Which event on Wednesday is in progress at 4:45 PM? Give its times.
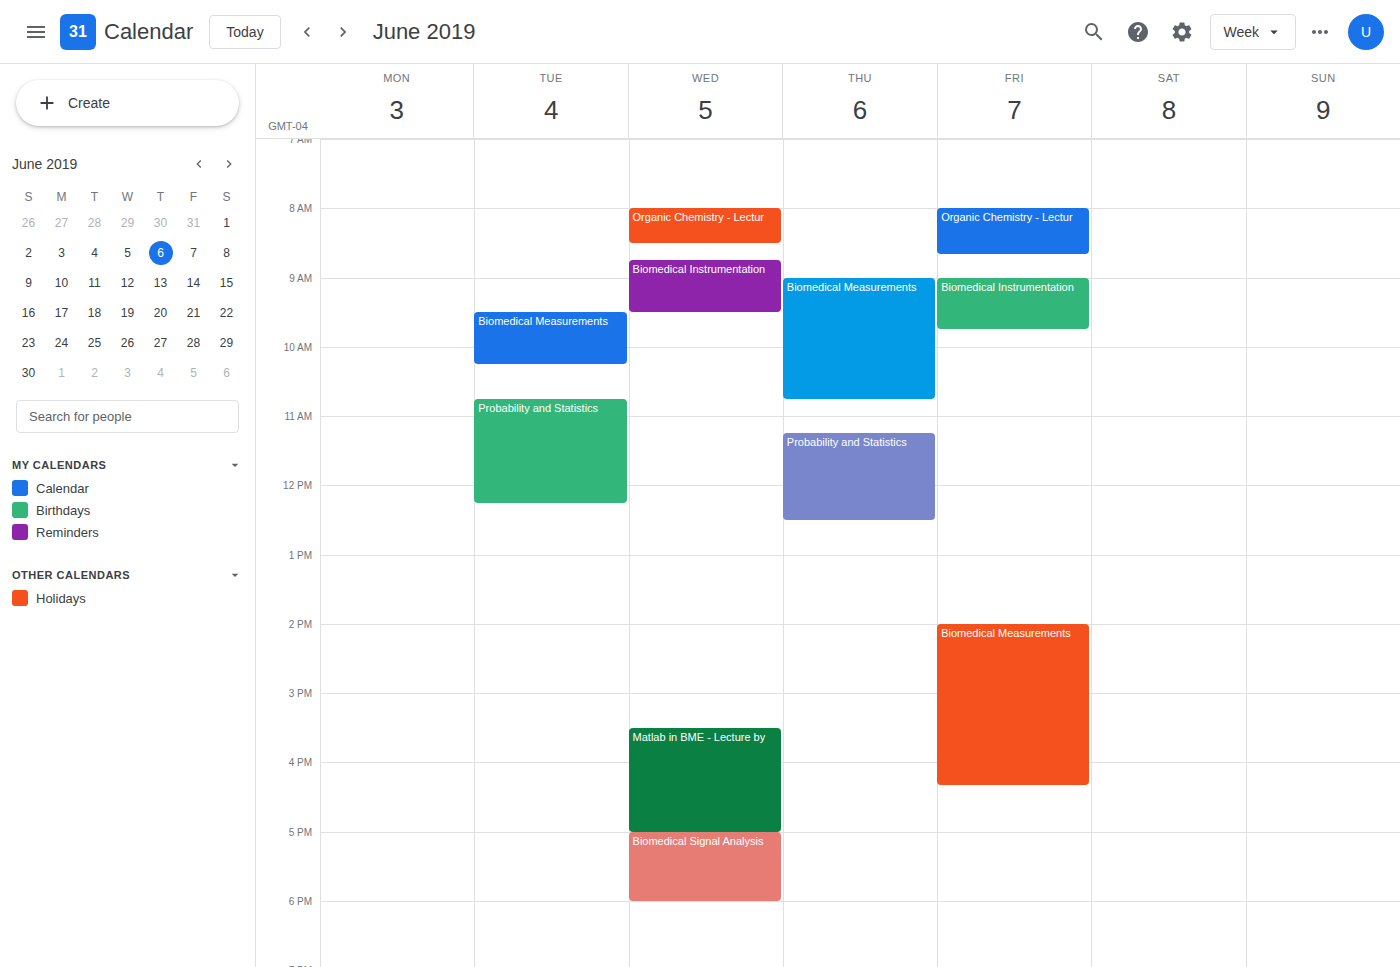
"Matlab in BME - Lecture by", 3:30 PM to 5:00 PM